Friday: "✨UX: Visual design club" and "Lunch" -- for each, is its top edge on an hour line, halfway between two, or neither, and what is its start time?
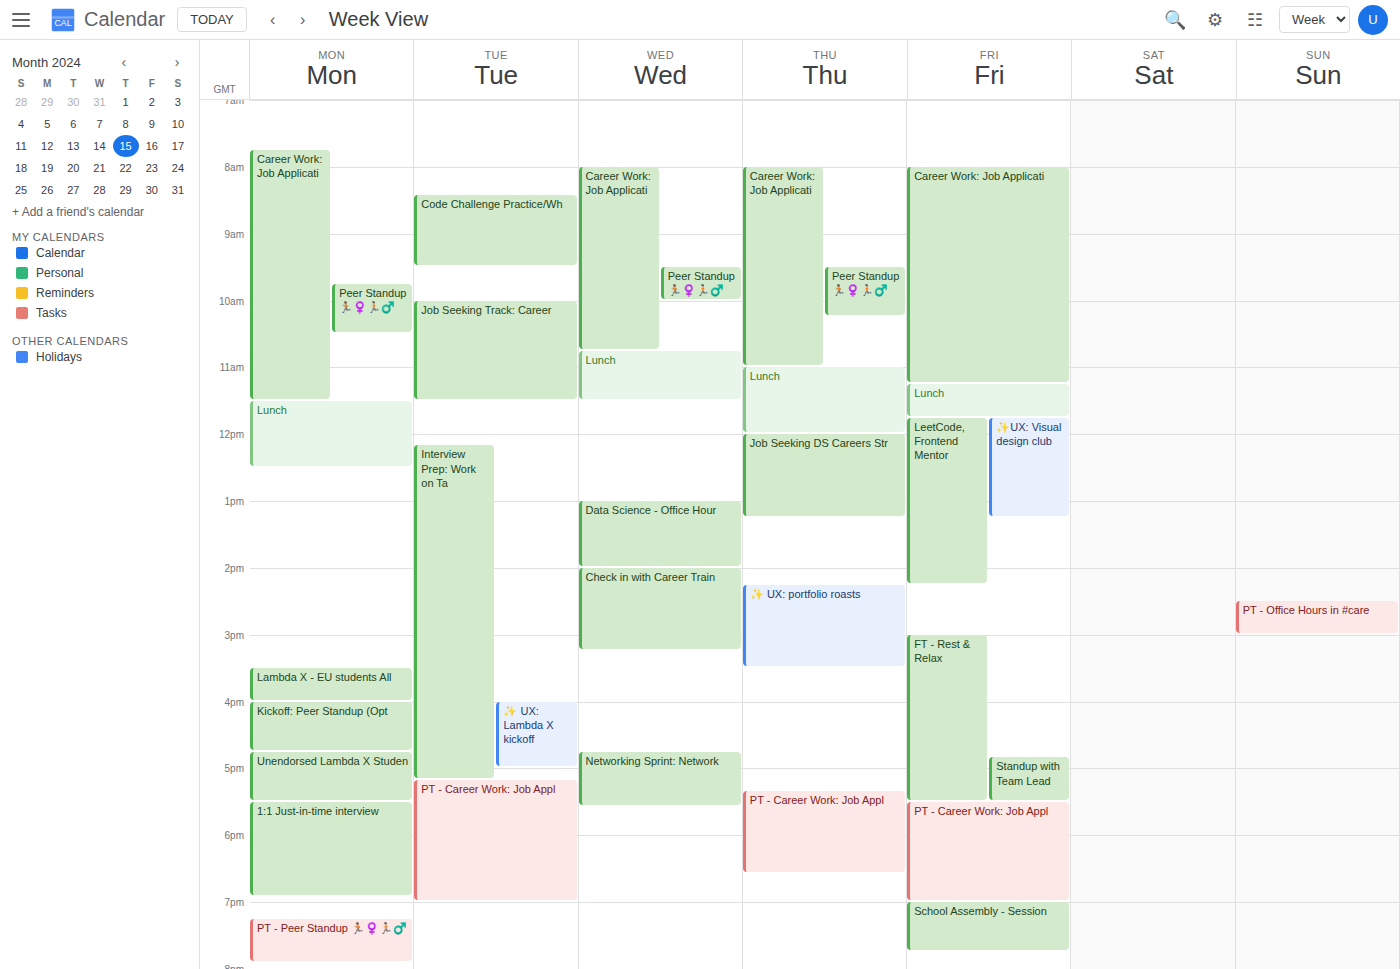
"✨UX: Visual design club": 11:45 AM, neither: three quarters of the way from the 11 AM line to the 12 PM line. "Lunch": 11:15 AM, neither: a quarter of the way from the 11 AM line to the 12 PM line.